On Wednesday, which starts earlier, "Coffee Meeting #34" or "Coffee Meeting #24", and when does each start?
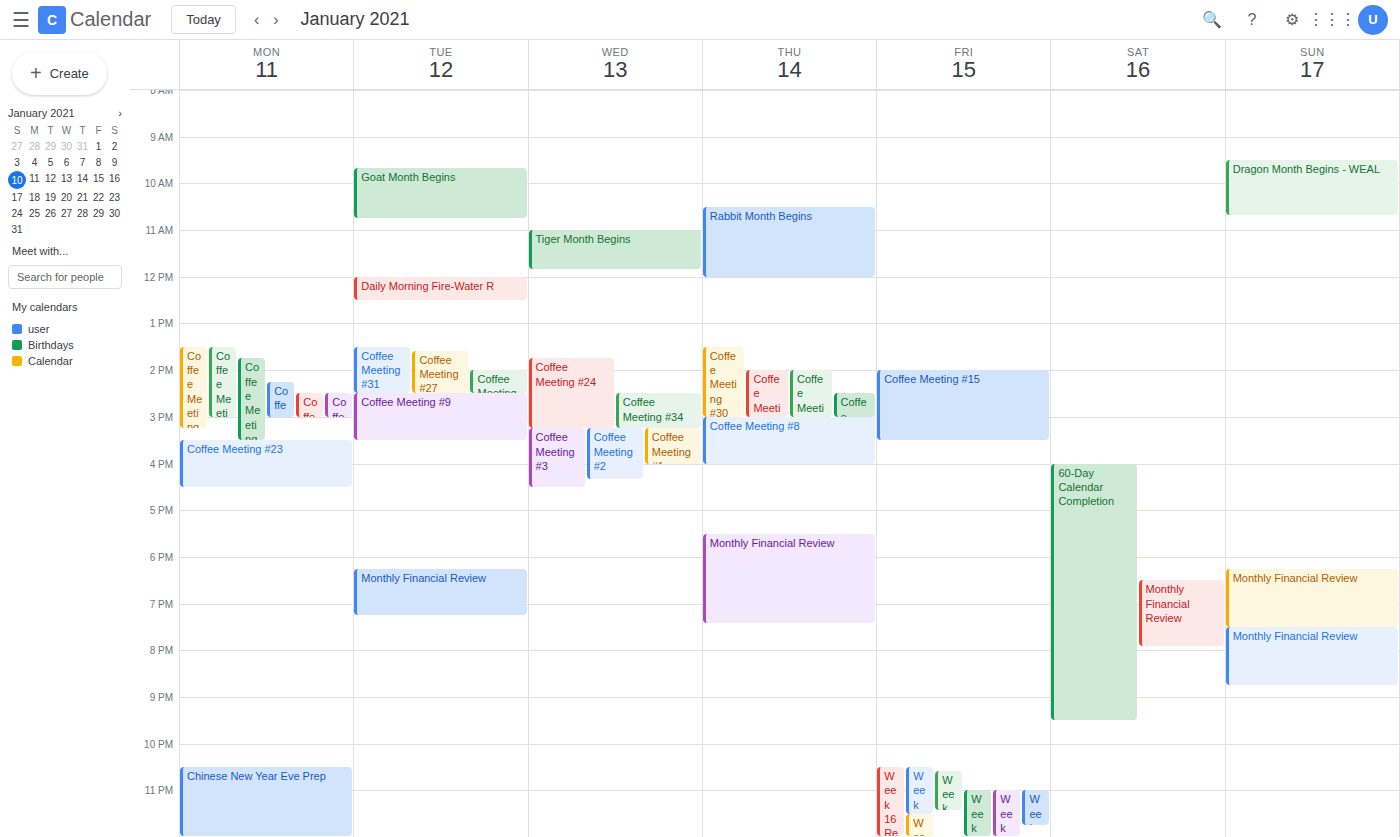
"Coffee Meeting #24" 1:45 PM; "Coffee Meeting #34" 2:30 PM.